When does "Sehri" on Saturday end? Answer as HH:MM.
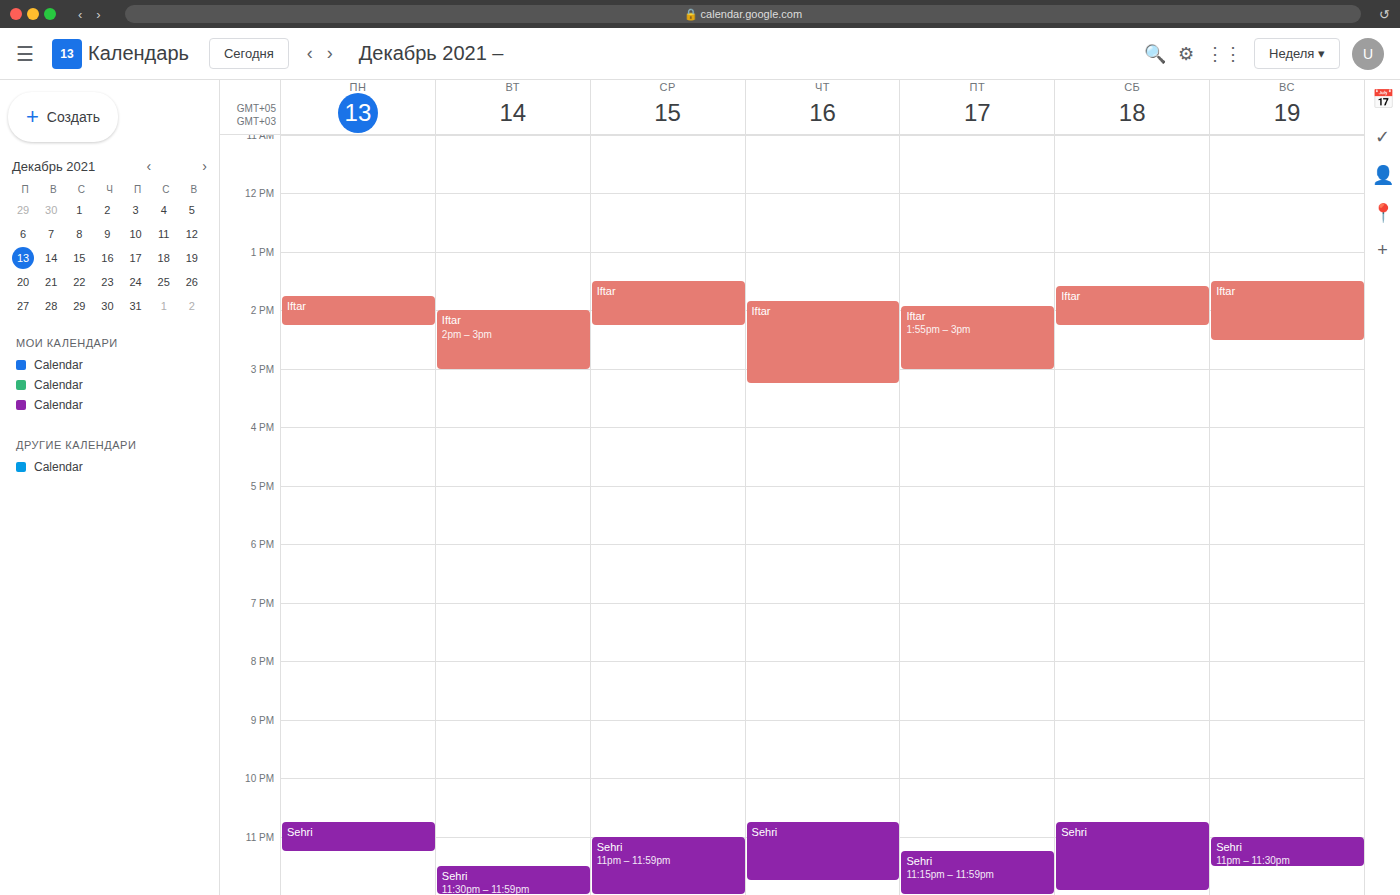
23:55